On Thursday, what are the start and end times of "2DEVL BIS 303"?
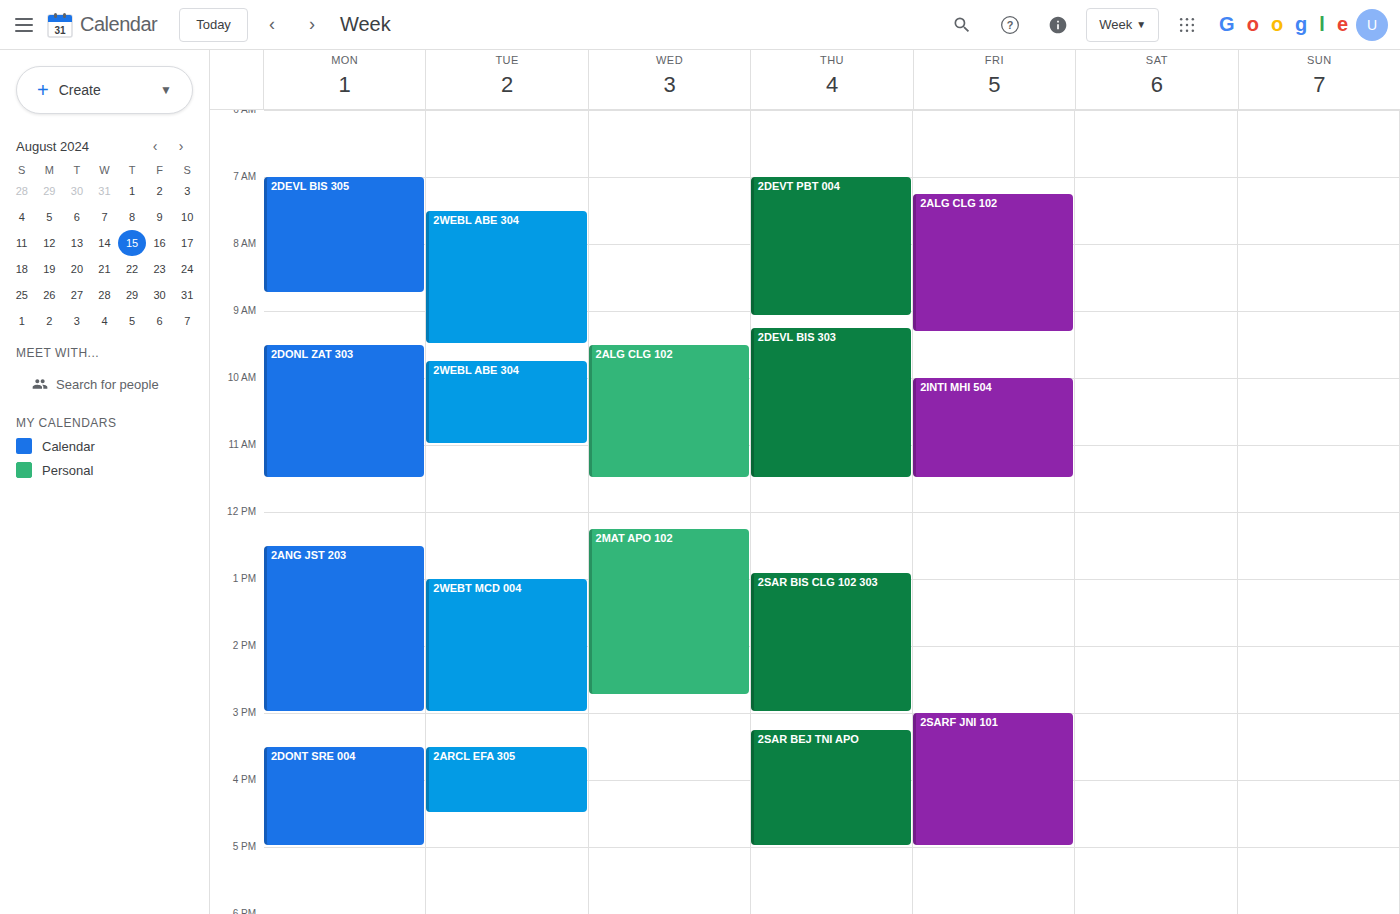
9:15 AM to 11:30 AM